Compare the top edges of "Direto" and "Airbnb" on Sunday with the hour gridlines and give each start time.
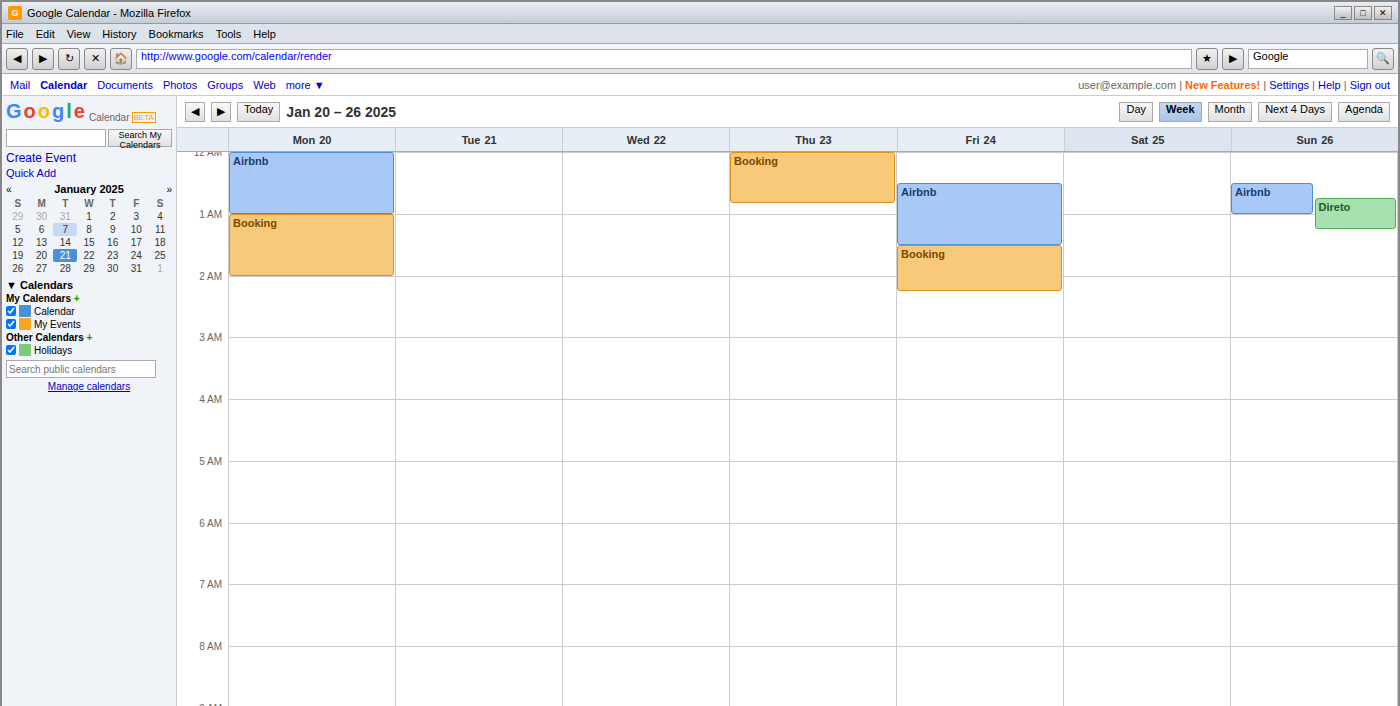
"Direto": 12:45 AM, neither: three quarters of the way from the 12 AM line to the 1 AM line. "Airbnb": 12:30 AM, halfway between the 12 AM and 1 AM lines.